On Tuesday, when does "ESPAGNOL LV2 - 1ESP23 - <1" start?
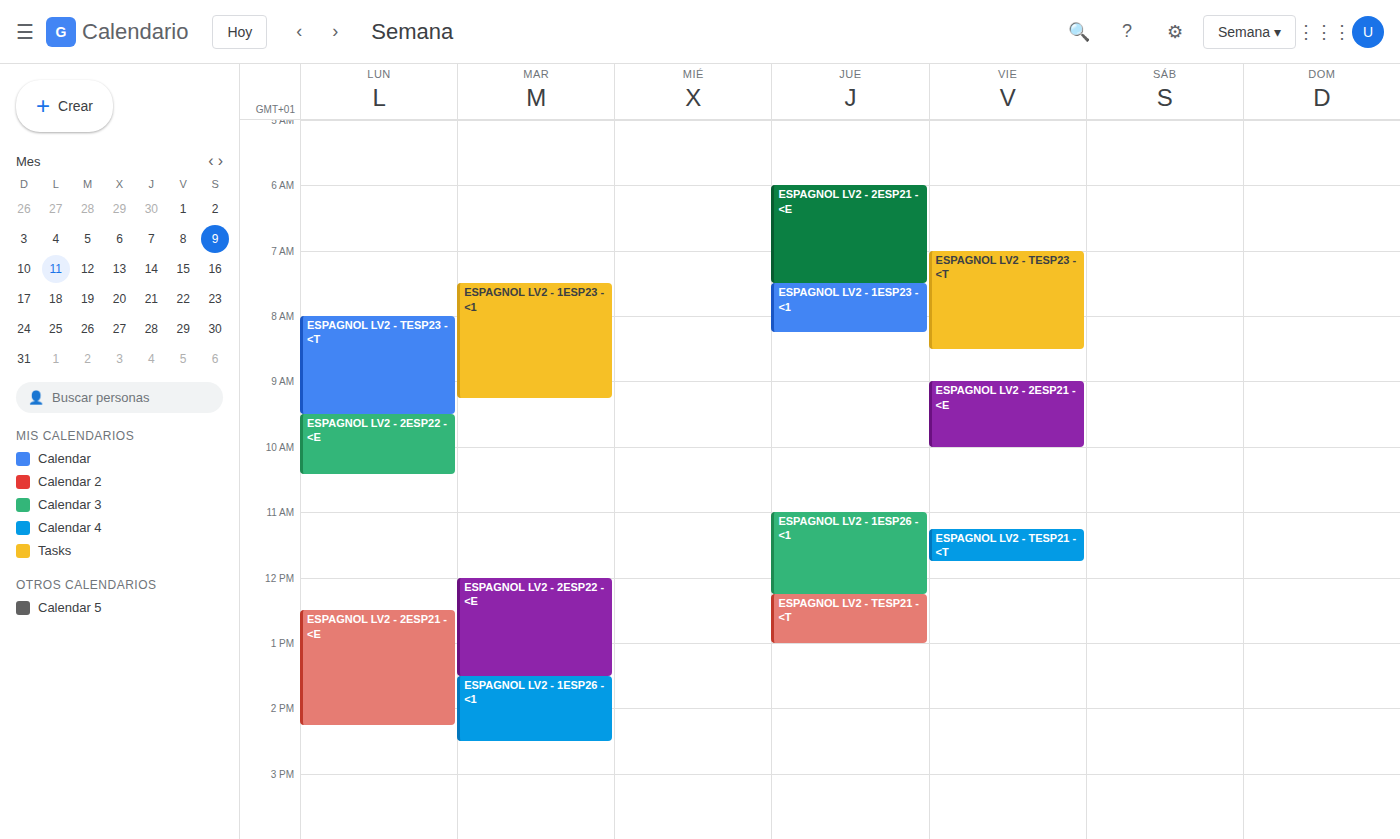
7:30 AM